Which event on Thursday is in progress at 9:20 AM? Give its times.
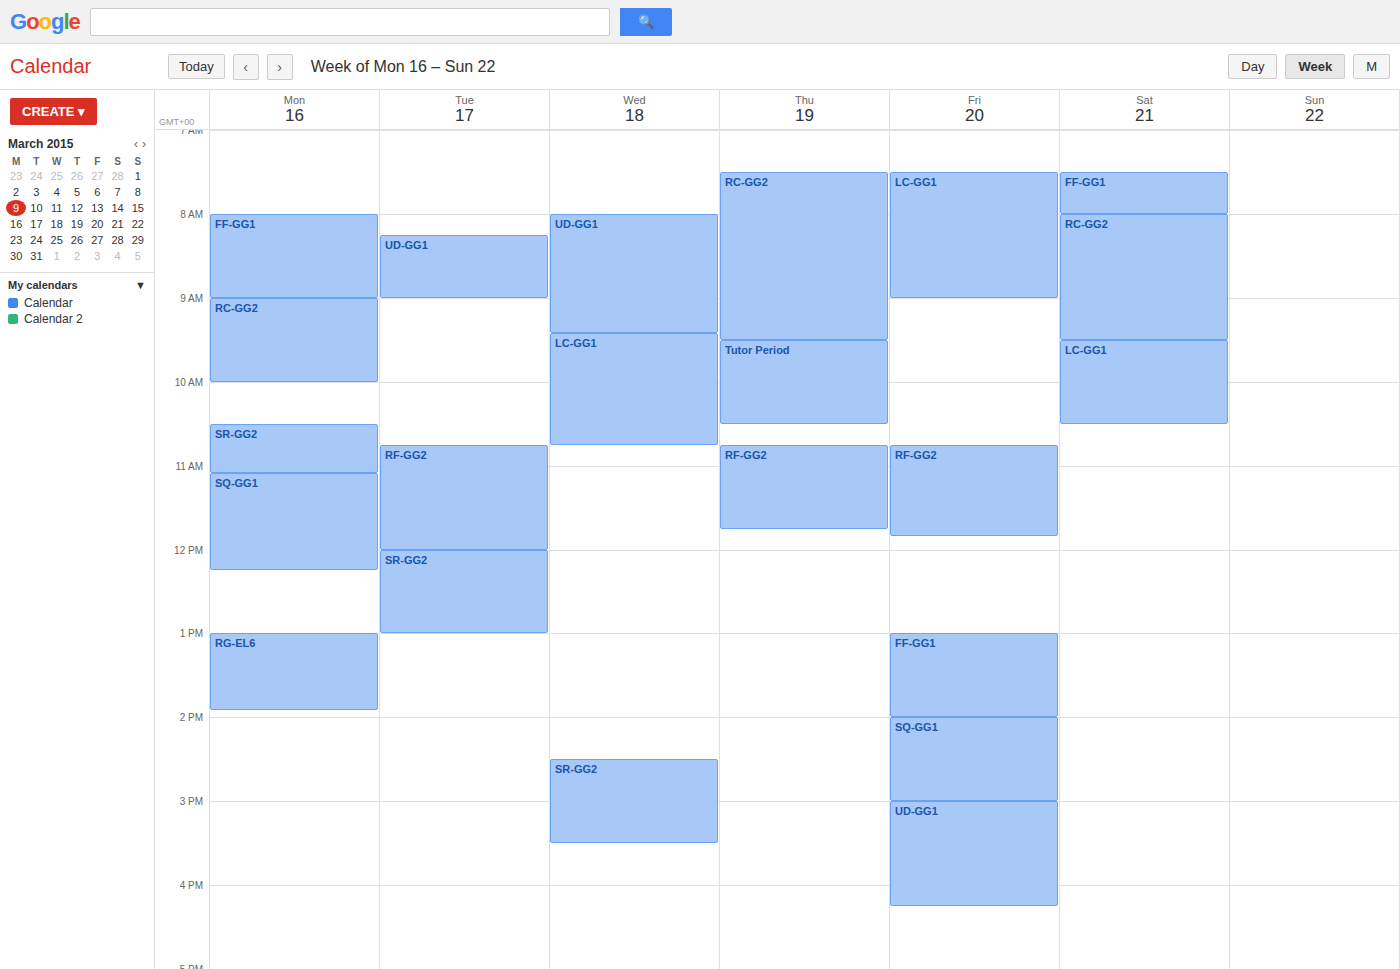
"RC-GG2", 7:30 AM to 9:30 AM